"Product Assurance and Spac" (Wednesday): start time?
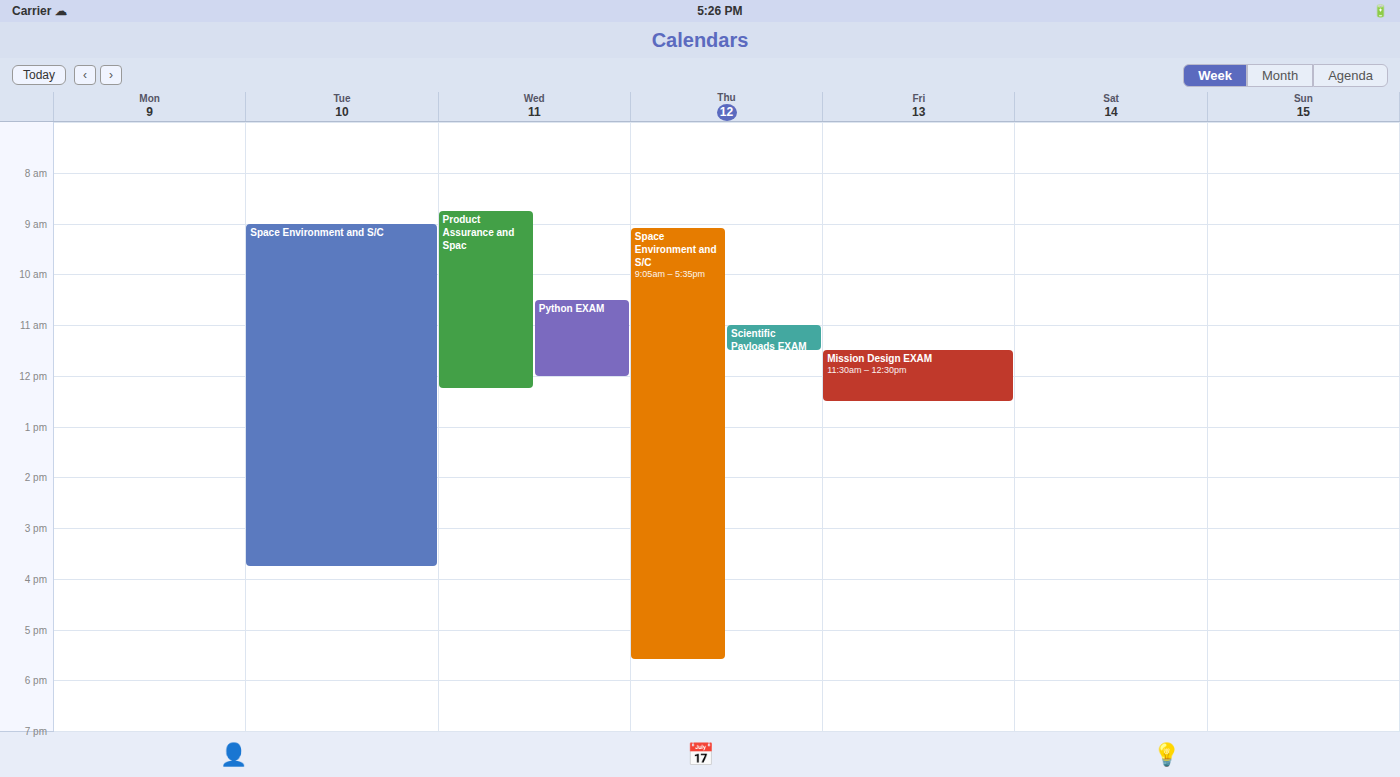
08:45